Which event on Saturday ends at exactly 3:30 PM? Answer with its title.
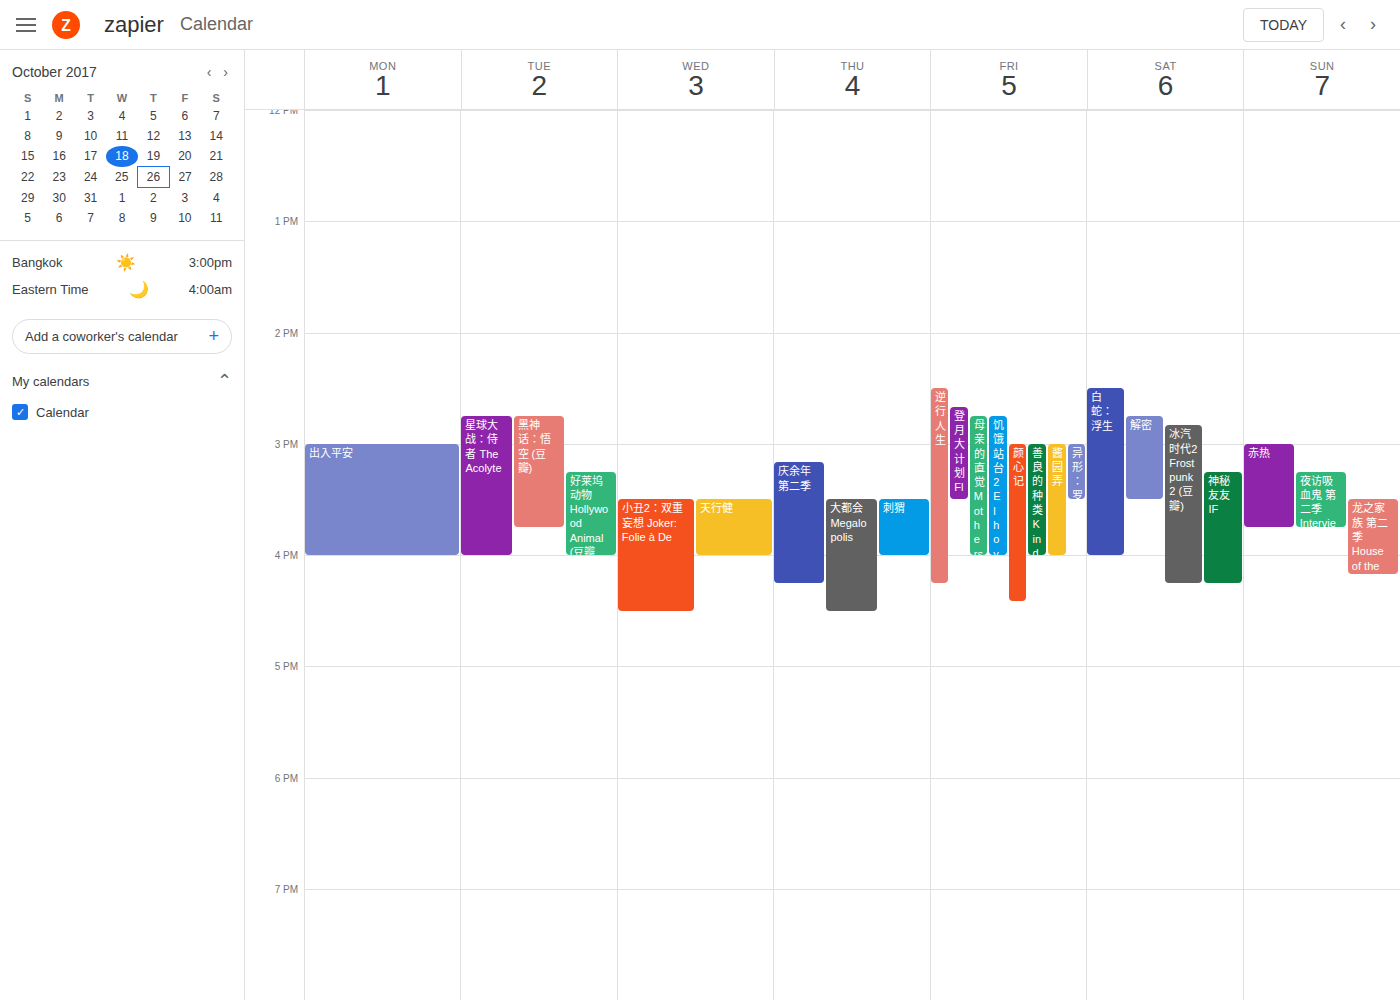
"解密"